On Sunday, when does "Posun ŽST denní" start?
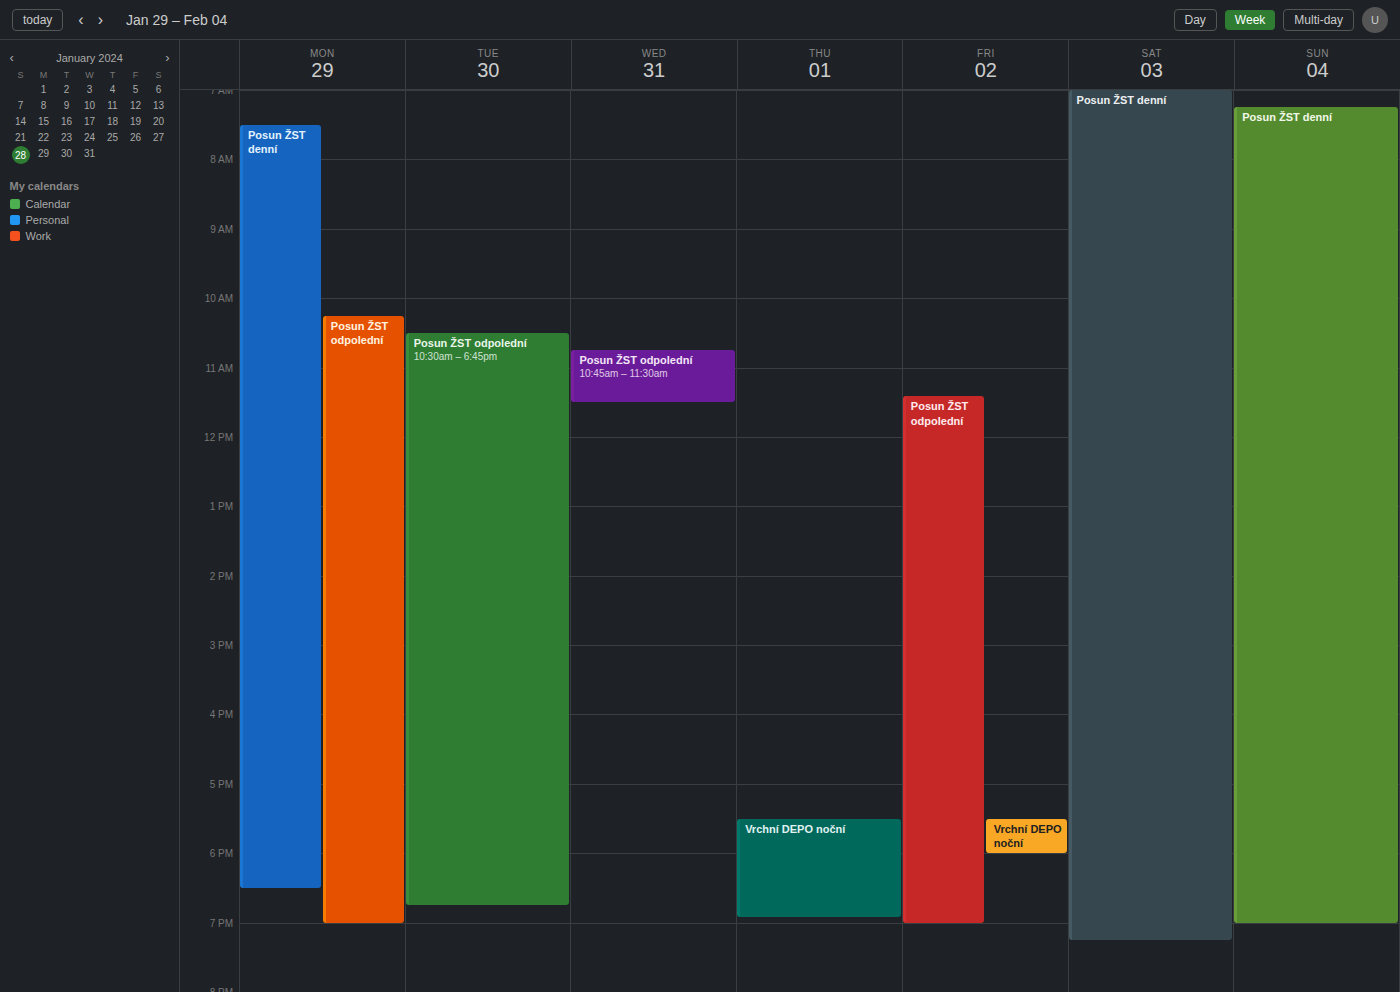
7:15 AM